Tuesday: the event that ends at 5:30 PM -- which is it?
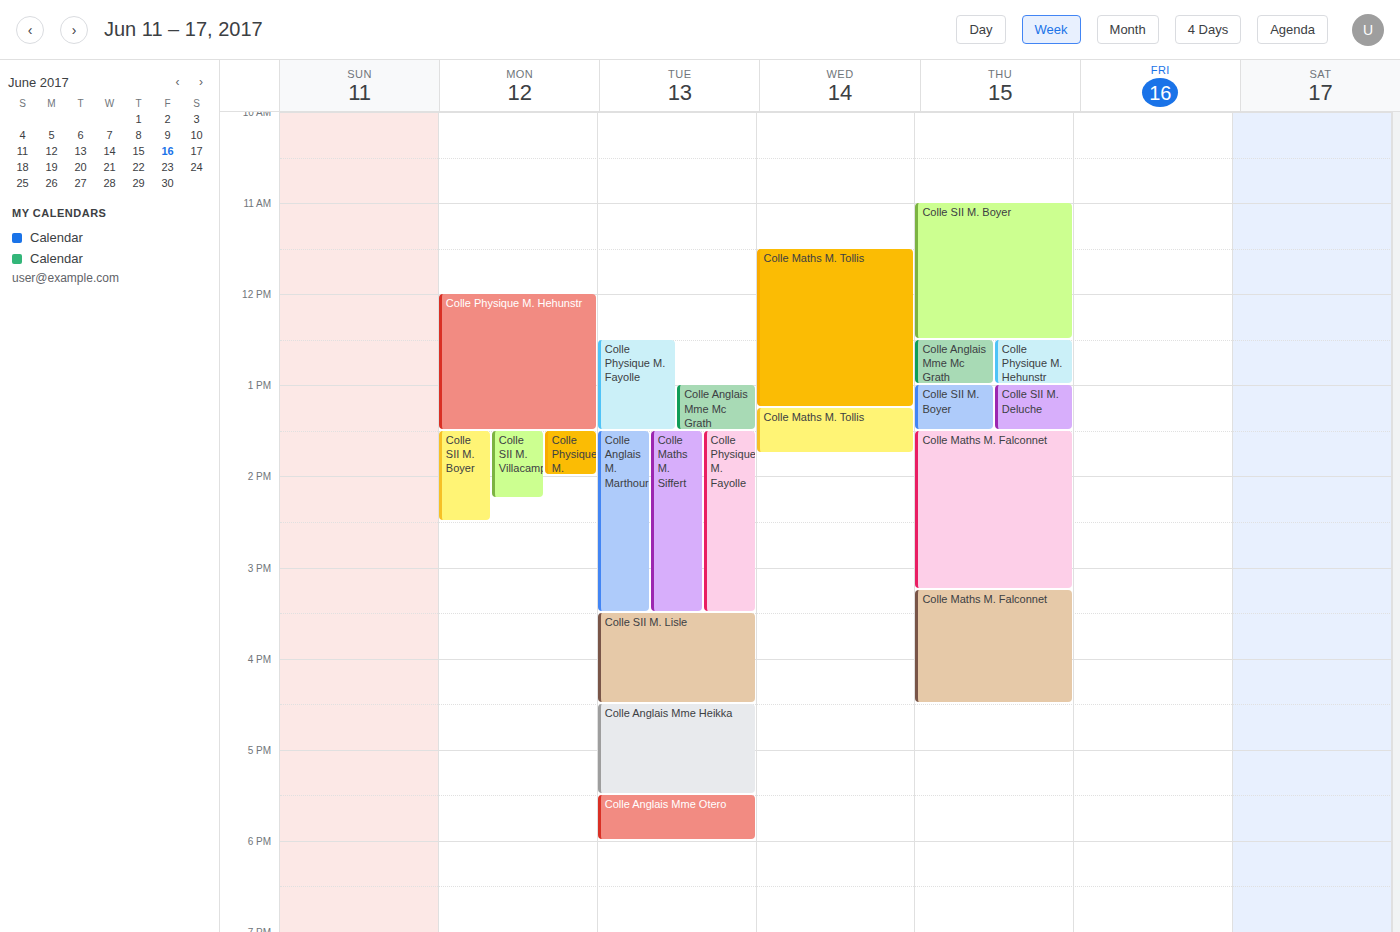
"Colle Anglais Mme Heikka"